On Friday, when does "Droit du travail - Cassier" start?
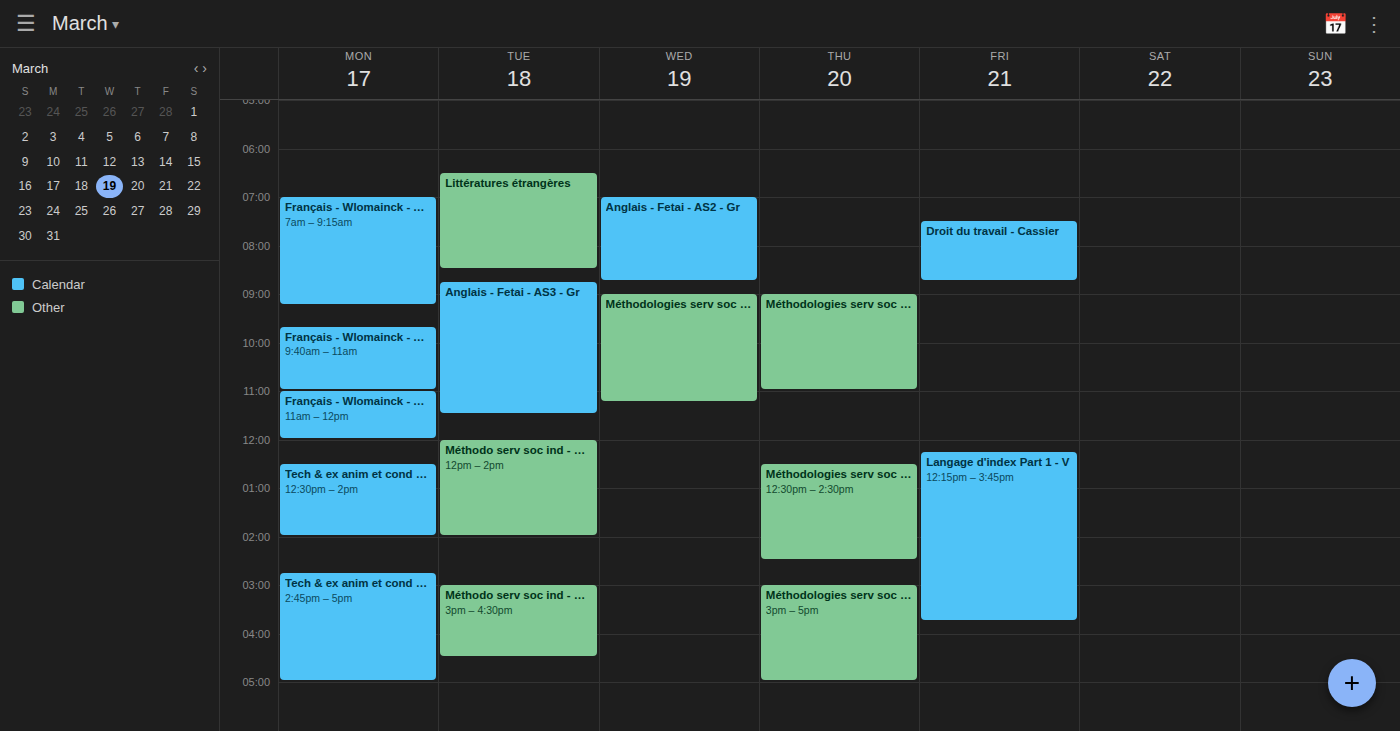
7:30 AM